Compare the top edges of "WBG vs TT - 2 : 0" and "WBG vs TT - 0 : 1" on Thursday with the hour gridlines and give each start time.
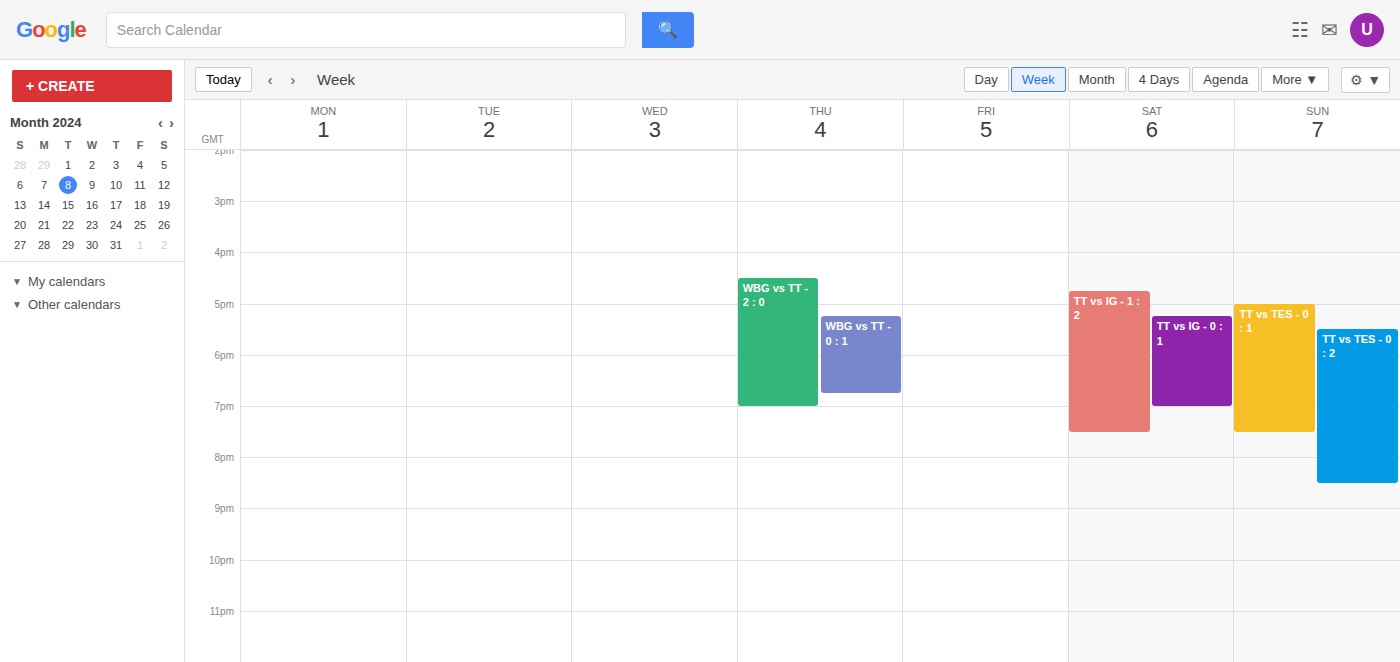
"WBG vs TT - 2 : 0": 4:30 PM, halfway between the 4 PM and 5 PM lines. "WBG vs TT - 0 : 1": 5:15 PM, neither: a quarter of the way from the 5 PM line to the 6 PM line.